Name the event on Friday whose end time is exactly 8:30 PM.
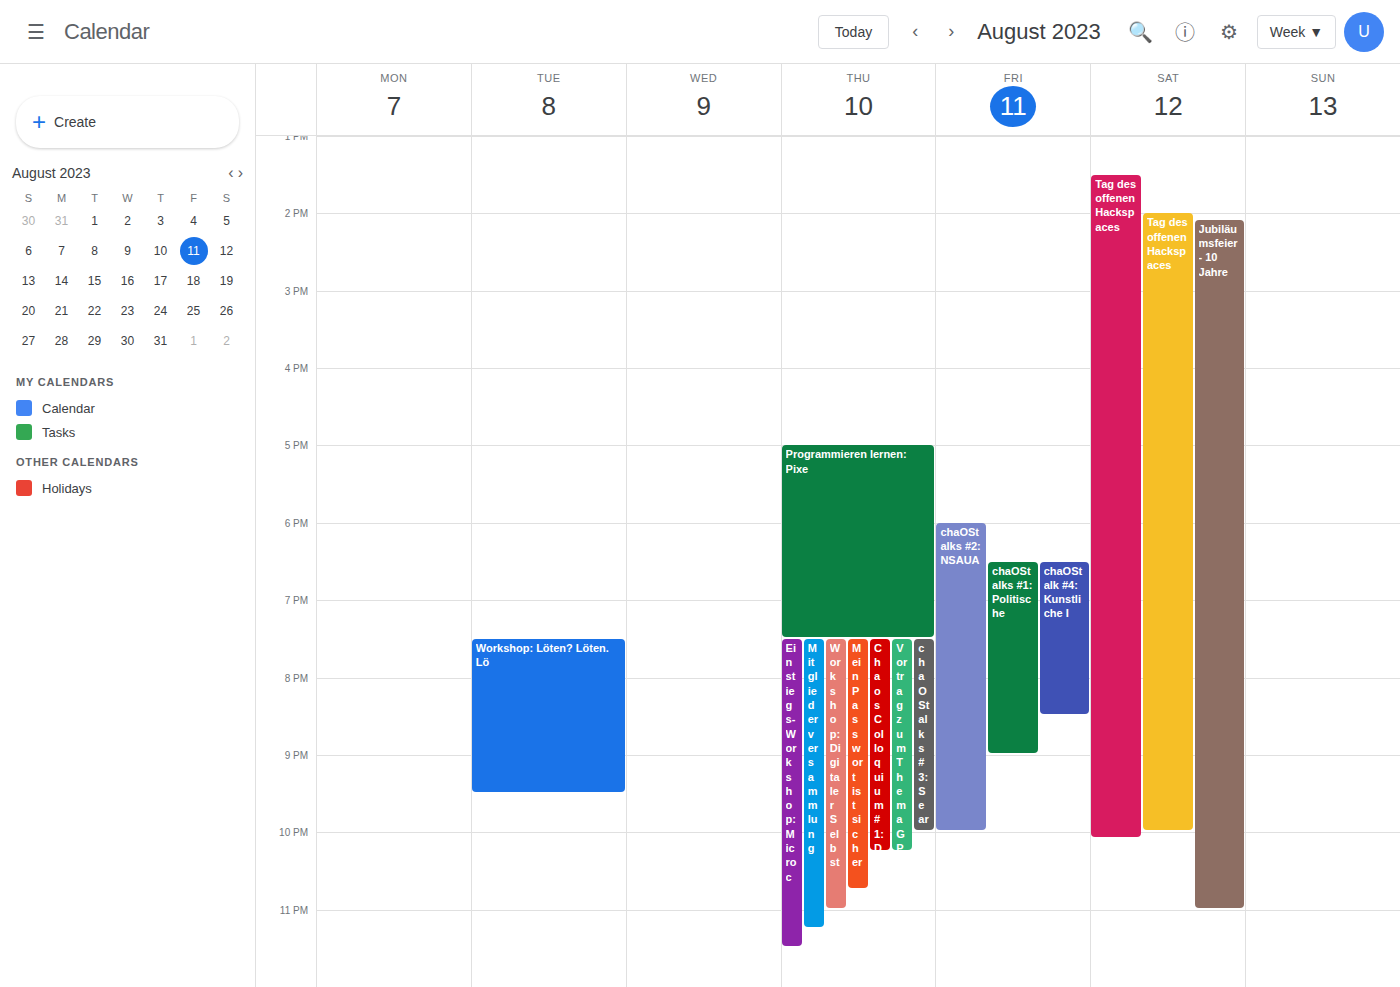
"chaOStalk #4: Kunstliche I"